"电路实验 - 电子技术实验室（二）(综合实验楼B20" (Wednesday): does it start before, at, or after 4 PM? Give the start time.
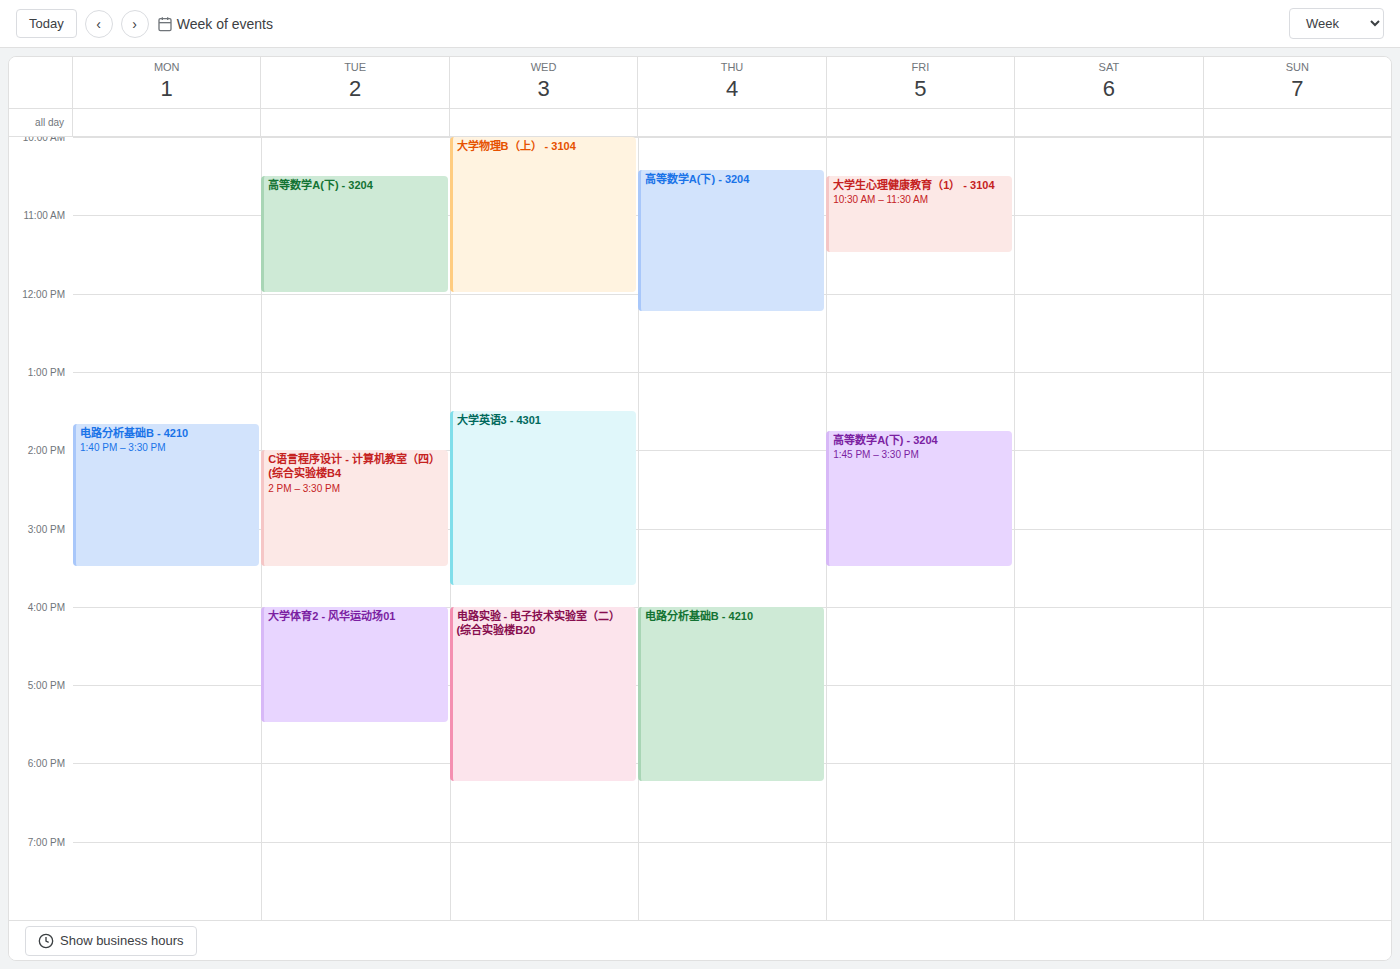
4:00 PM -- exactly at 4 PM, on the 4 PM line.